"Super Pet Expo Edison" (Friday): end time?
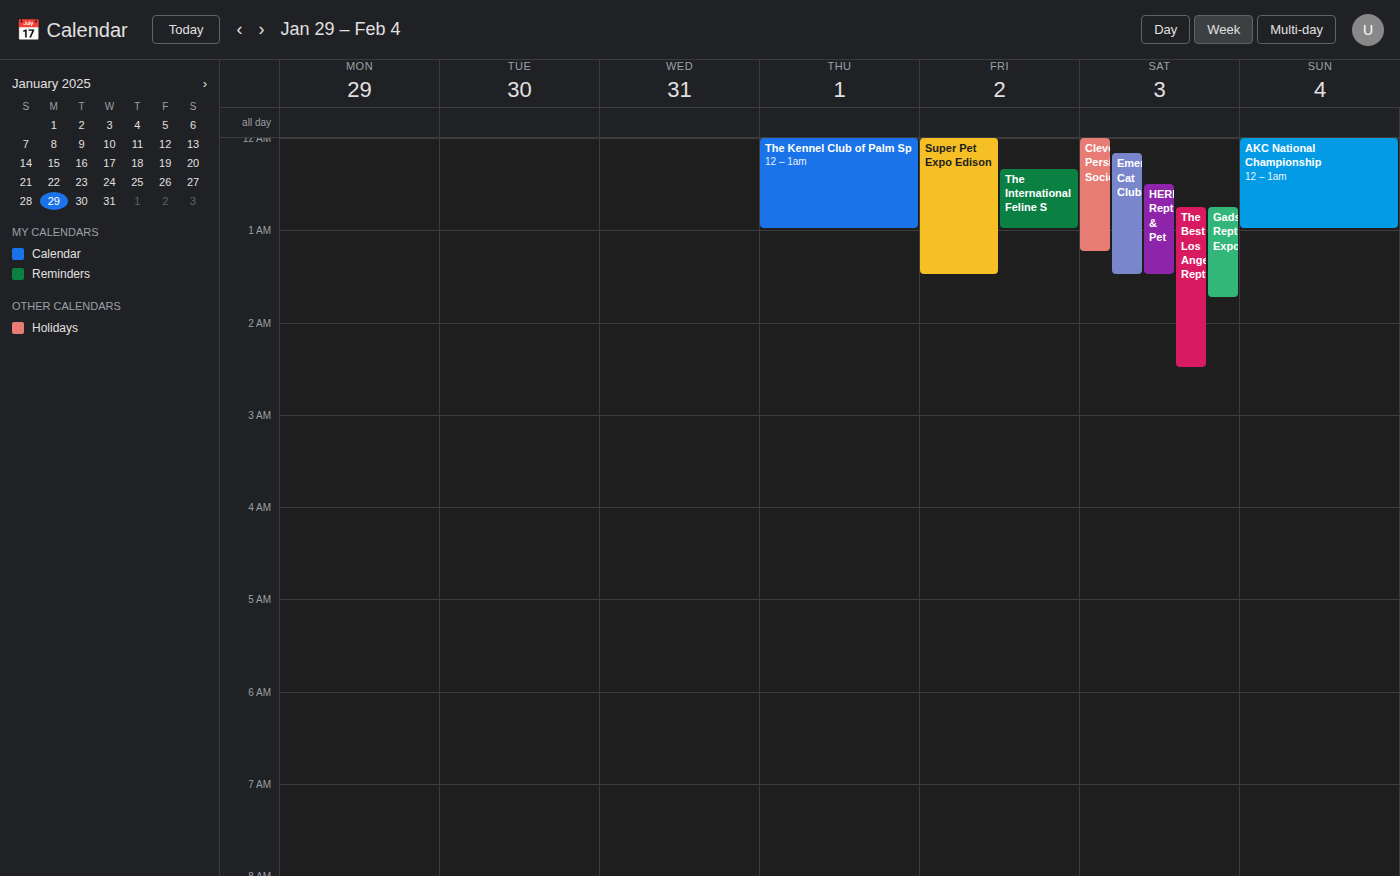
1:30 AM